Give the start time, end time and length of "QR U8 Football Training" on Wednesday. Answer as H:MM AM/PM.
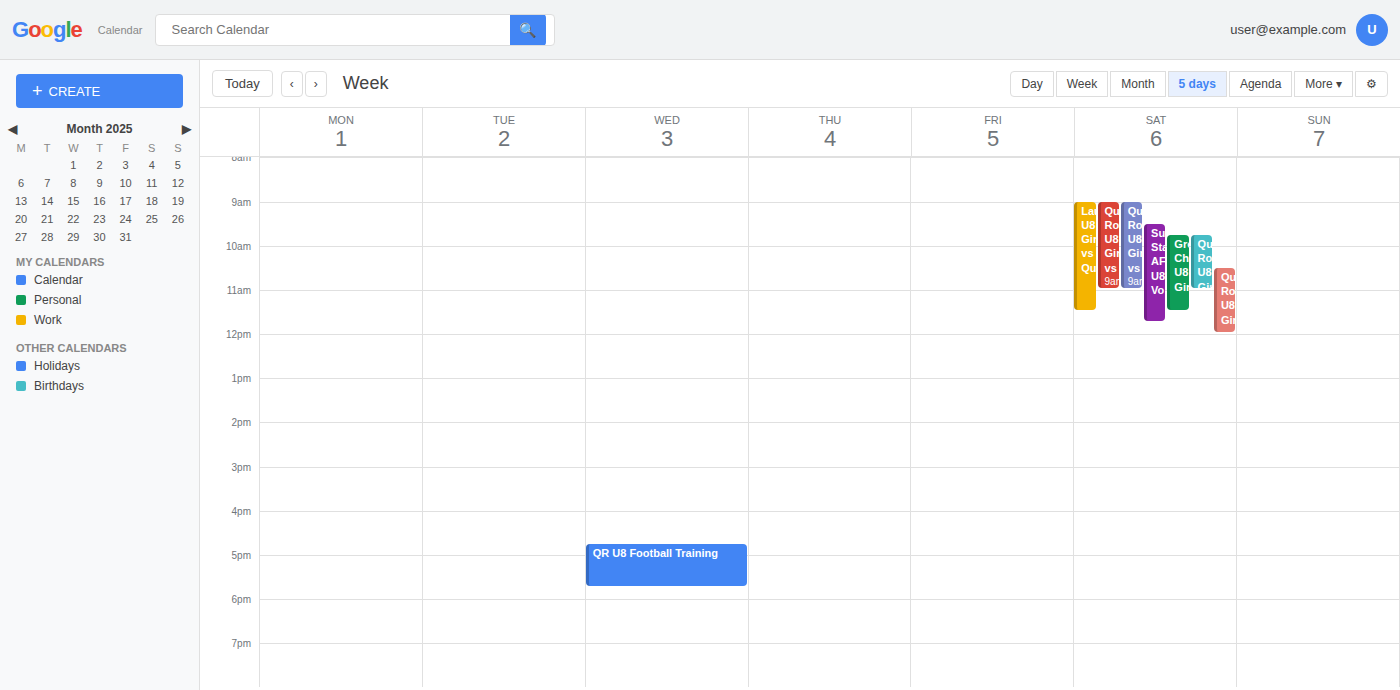
4:45 PM to 5:45 PM, 1 hour